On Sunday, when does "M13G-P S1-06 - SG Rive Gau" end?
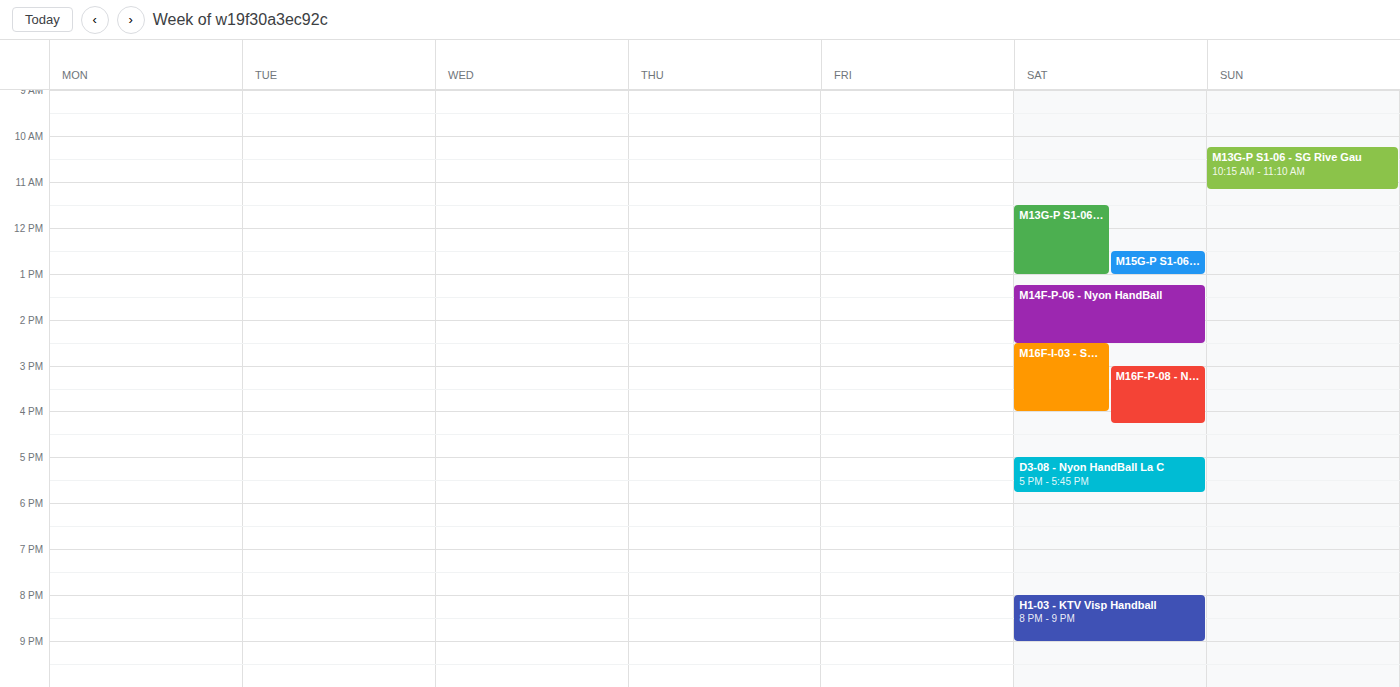
11:10 AM